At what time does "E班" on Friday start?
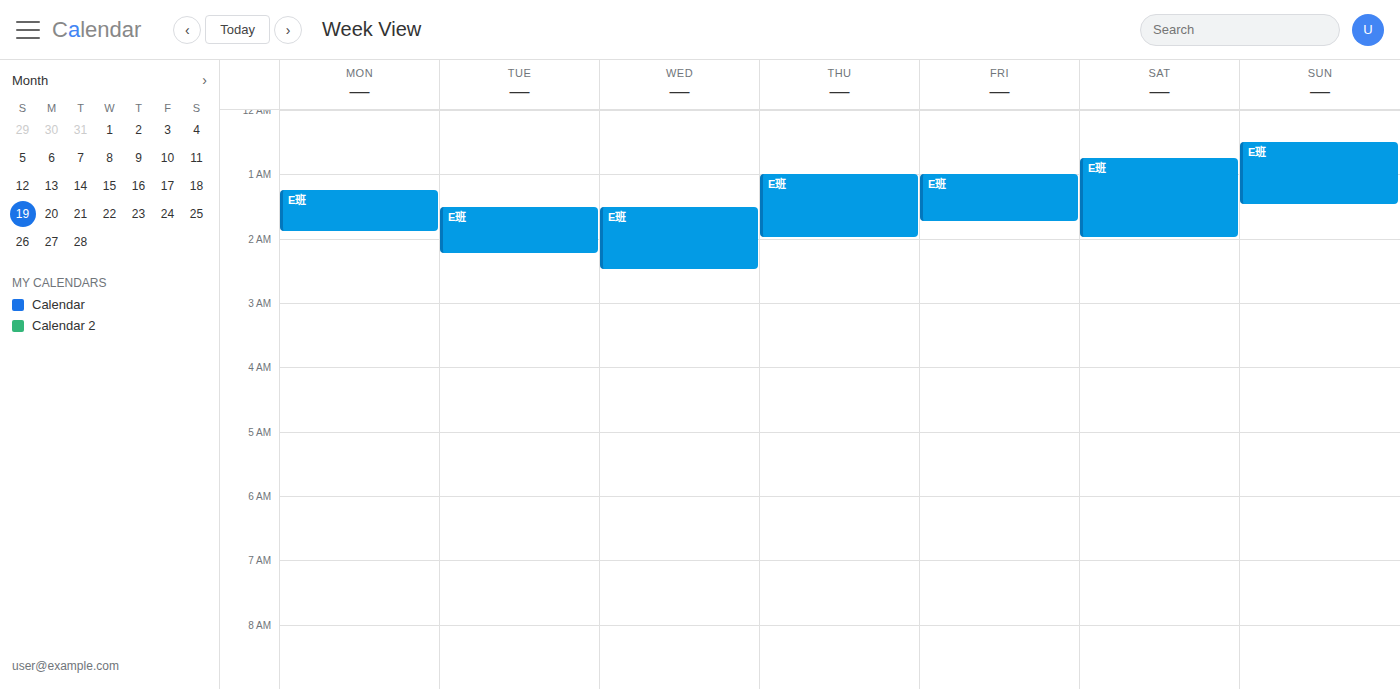
1:00 AM